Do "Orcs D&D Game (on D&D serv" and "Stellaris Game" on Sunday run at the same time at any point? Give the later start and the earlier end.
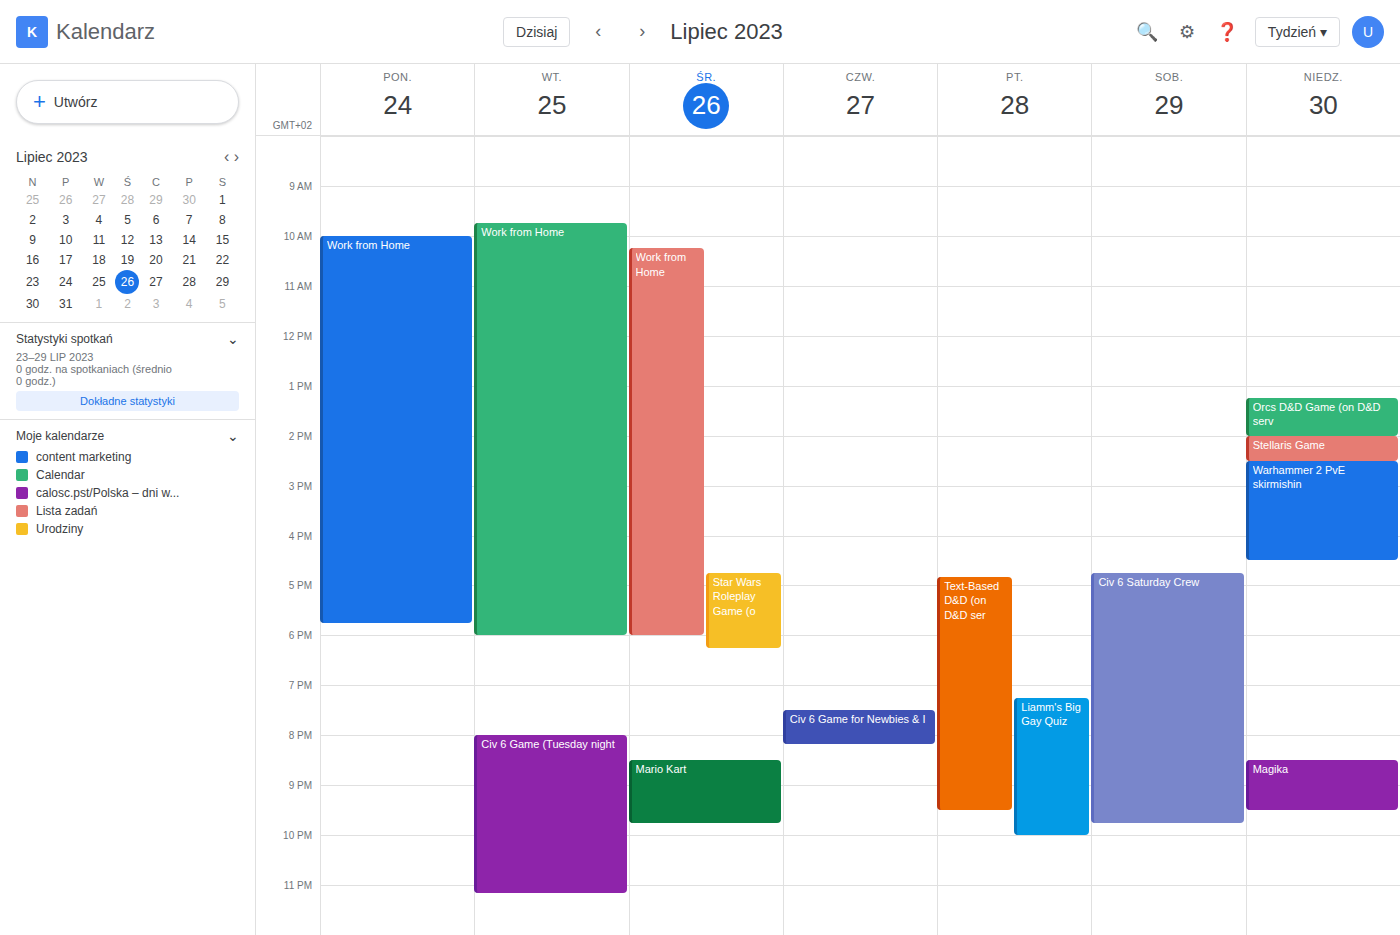
"Orcs D&D Game (on D&D serv" ends at 2:00 PM, exactly when "Stellaris Game" starts -- they touch but do not overlap.